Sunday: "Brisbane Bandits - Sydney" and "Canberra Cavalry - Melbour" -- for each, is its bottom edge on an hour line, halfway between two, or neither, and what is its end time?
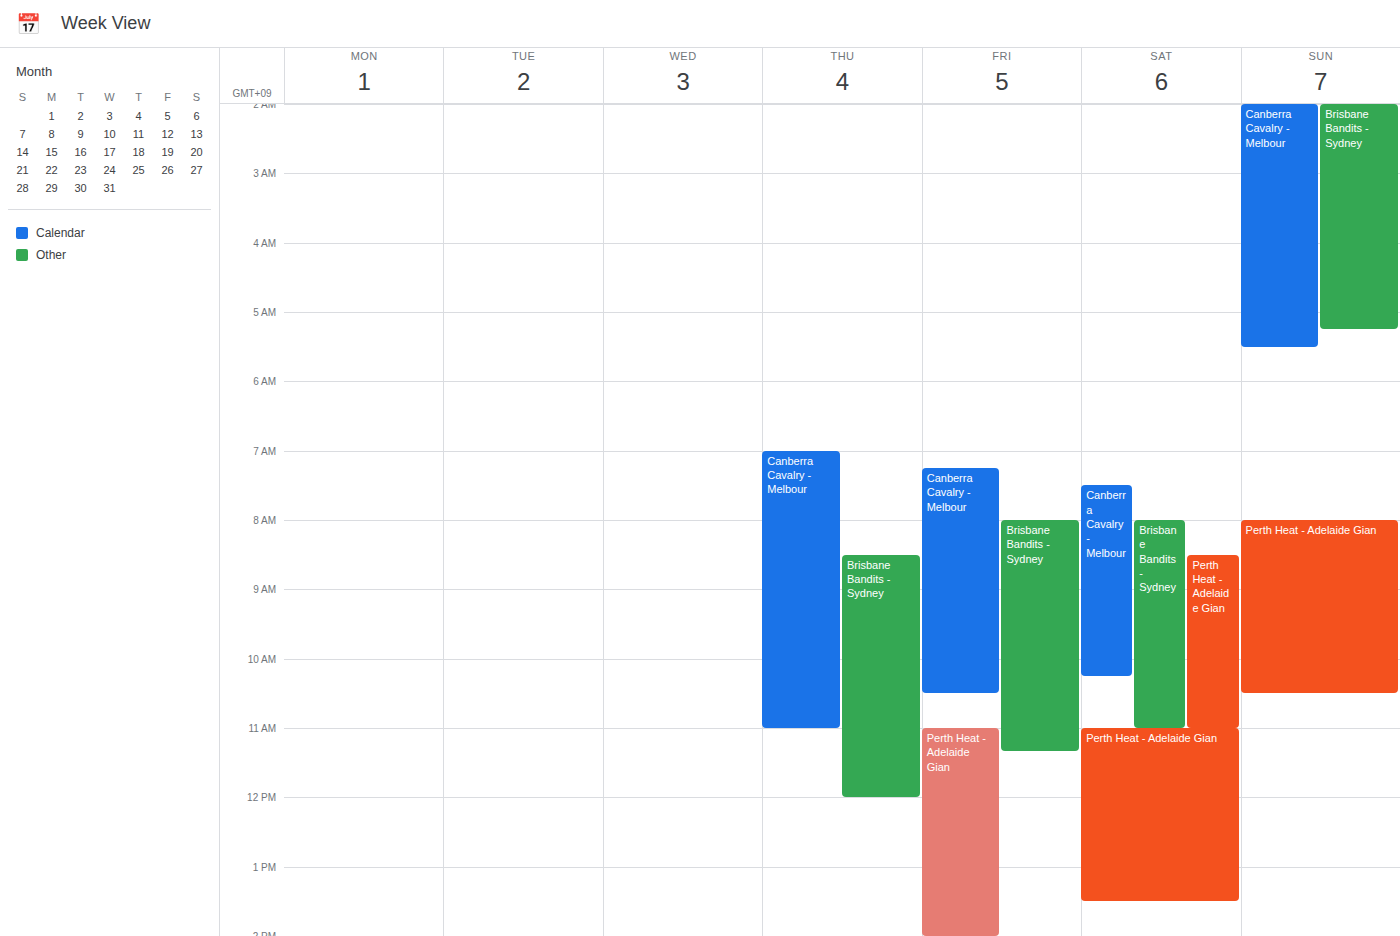
"Brisbane Bandits - Sydney": 05:15, neither: a quarter of the way from the 05:00 line to the 06:00 line. "Canberra Cavalry - Melbour": 05:30, halfway between the 05:00 and 06:00 lines.